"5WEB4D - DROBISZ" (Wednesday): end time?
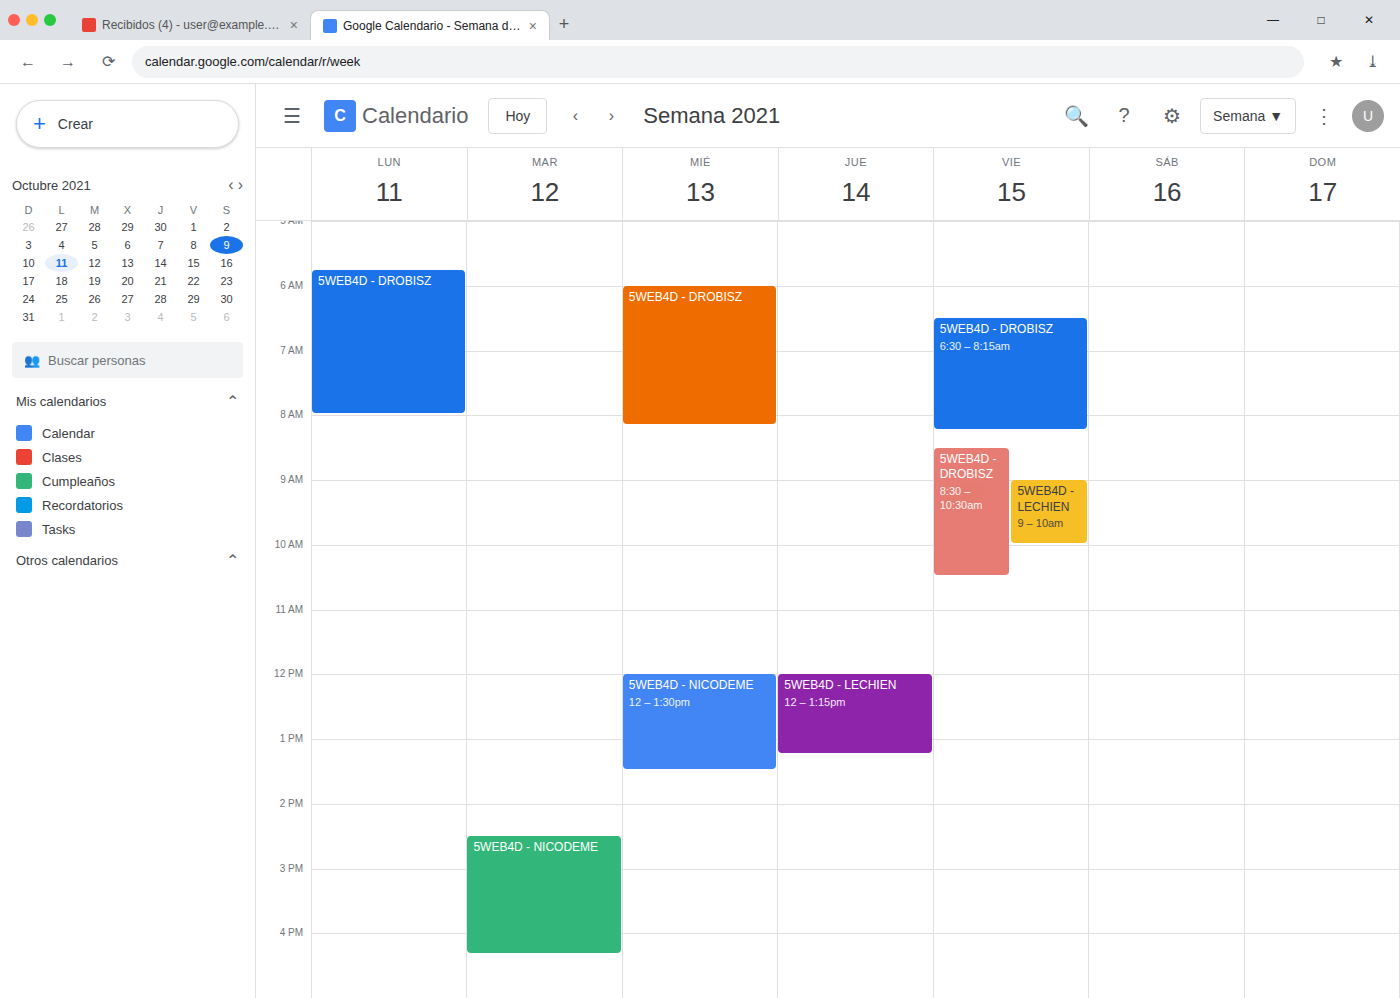
8:10 AM